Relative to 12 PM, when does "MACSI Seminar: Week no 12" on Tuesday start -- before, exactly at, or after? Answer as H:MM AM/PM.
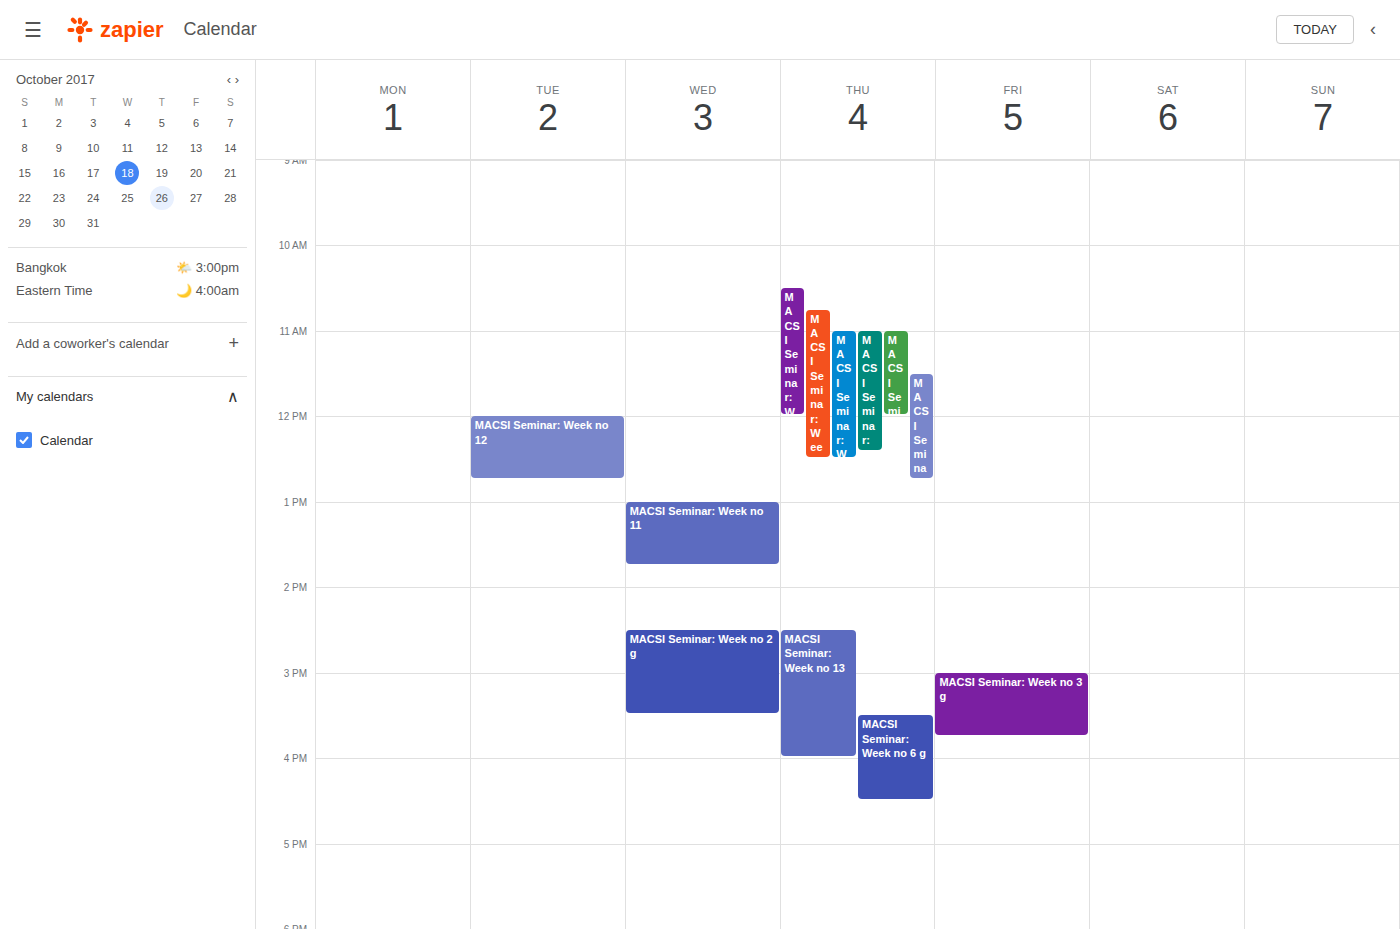
12:00 PM -- exactly at 12 PM, on the 12 PM line.